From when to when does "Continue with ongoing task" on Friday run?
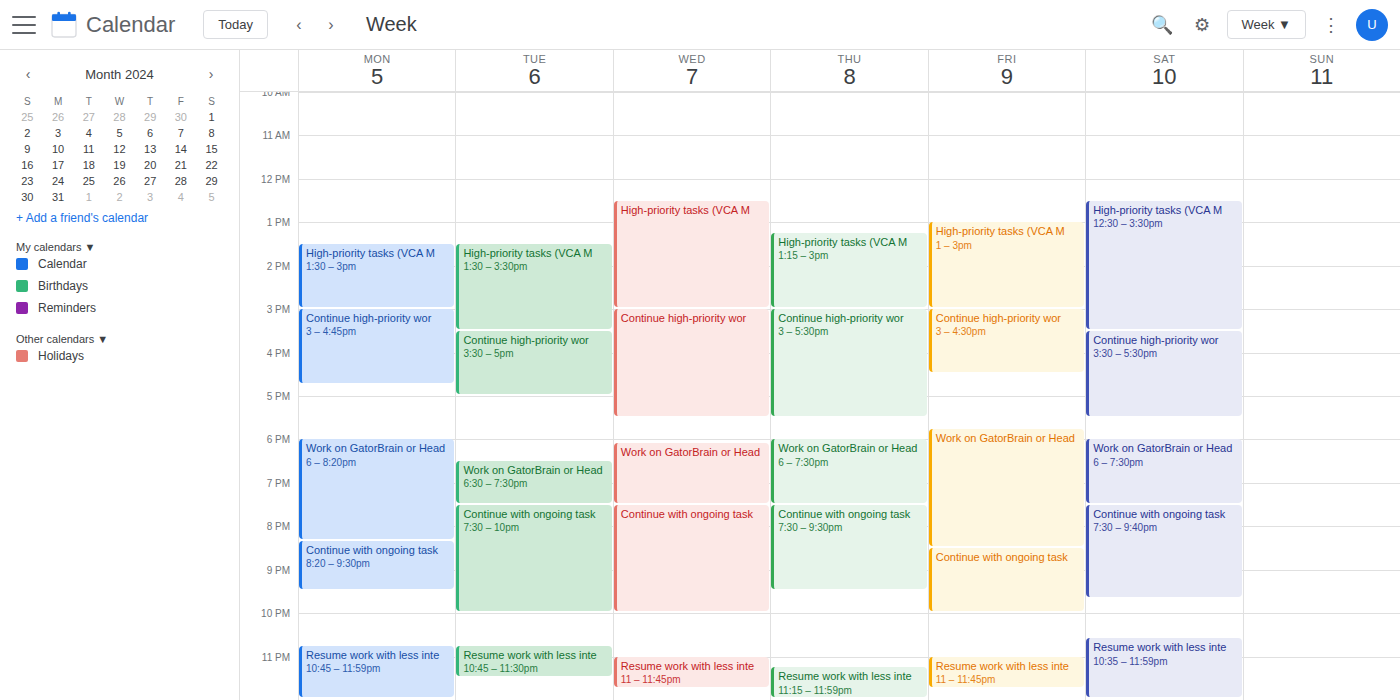
8:30 PM to 10:00 PM